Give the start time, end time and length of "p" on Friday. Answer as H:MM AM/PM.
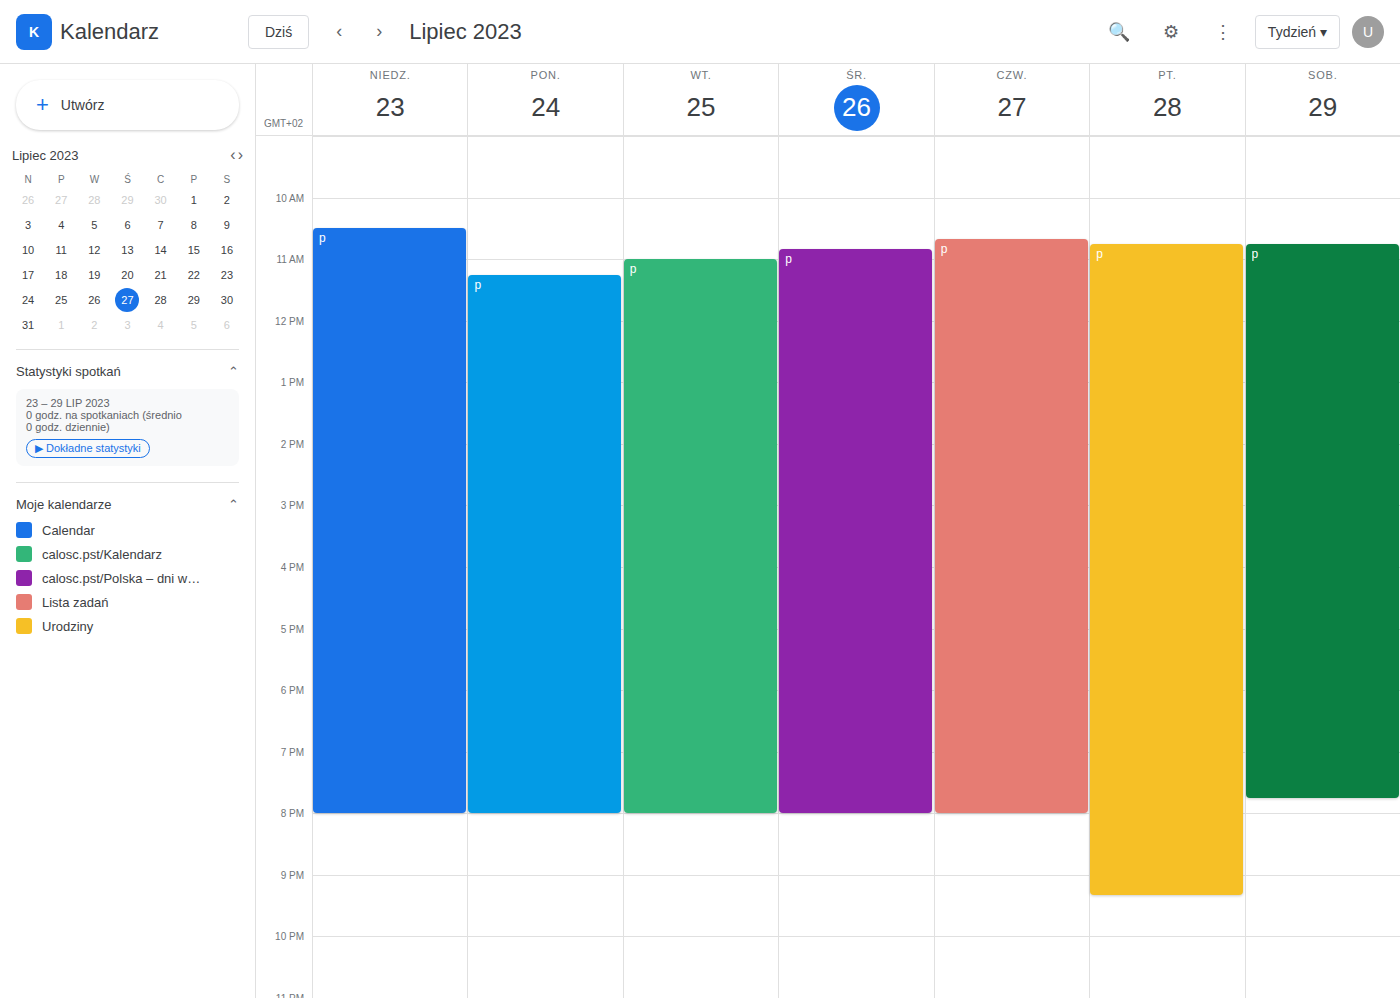
10:45 AM to 9:20 PM, 10 hours 35 minutes